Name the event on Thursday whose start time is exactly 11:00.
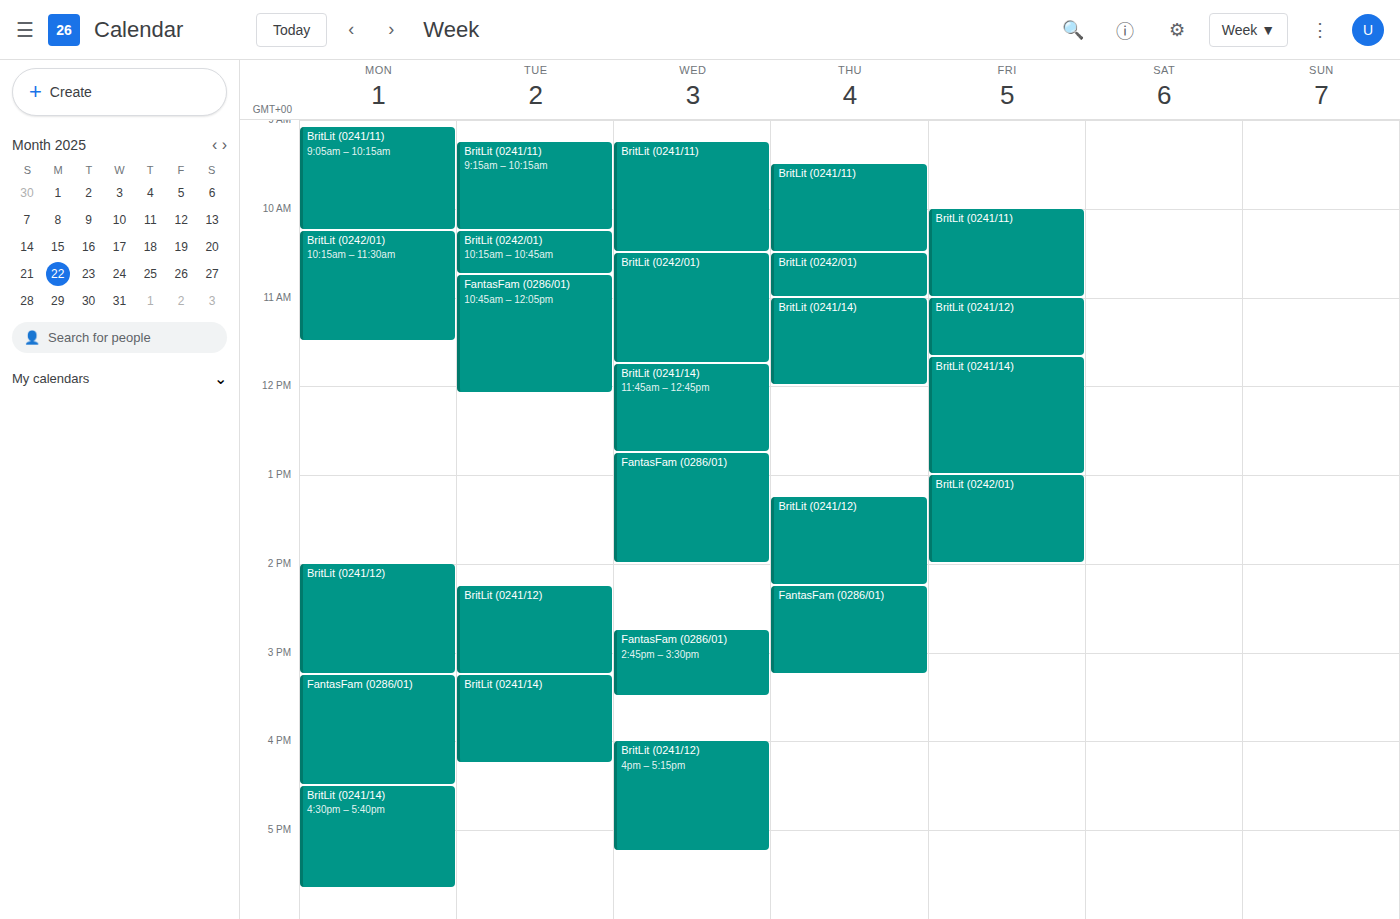
"BritLit (0241/14)"